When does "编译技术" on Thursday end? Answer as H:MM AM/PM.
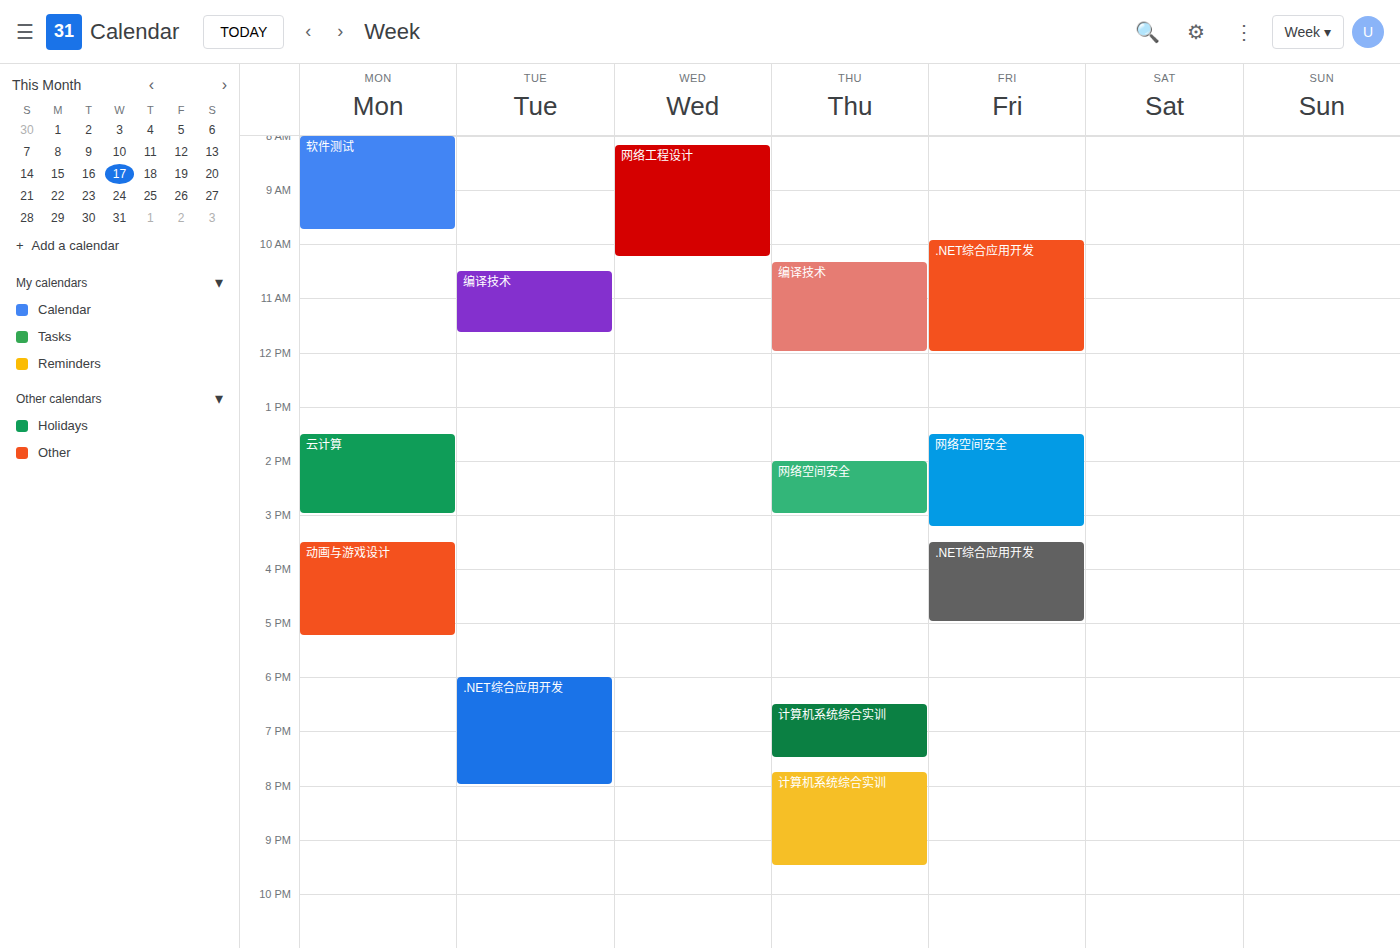
12:00 PM